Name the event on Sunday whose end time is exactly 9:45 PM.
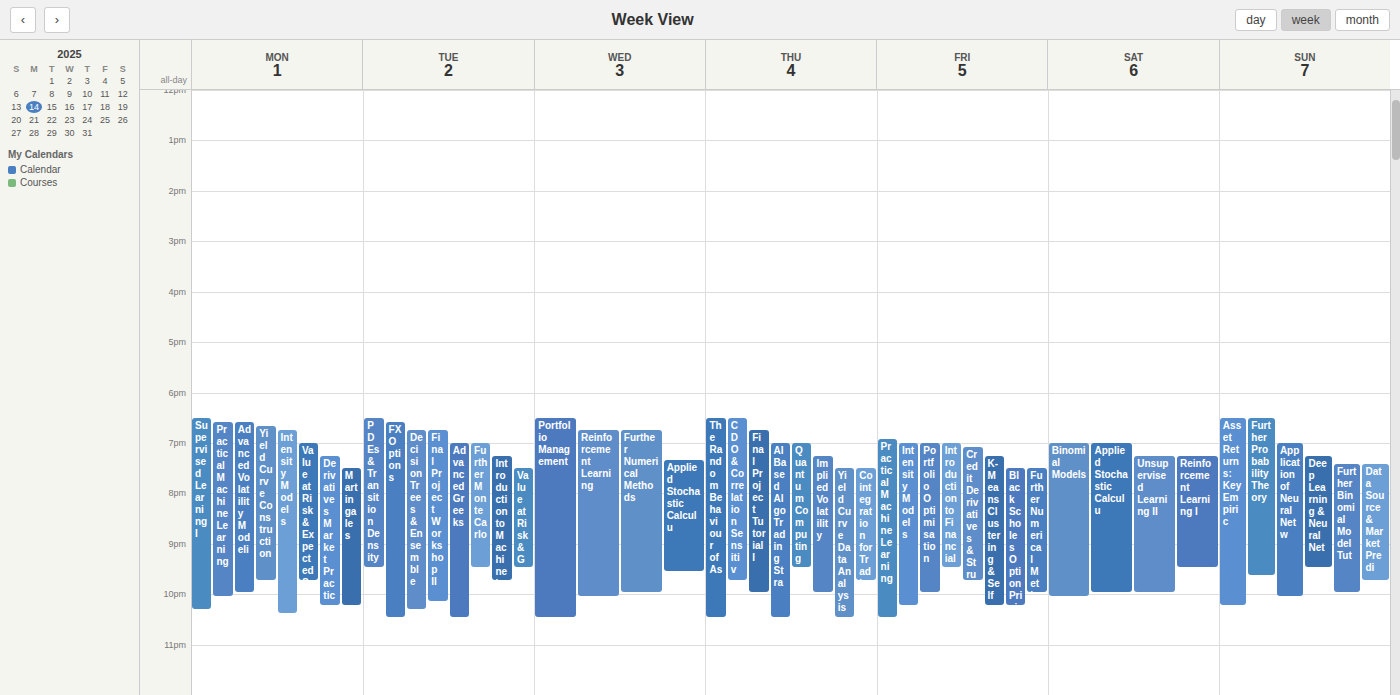
"Data Source & Market Predi"